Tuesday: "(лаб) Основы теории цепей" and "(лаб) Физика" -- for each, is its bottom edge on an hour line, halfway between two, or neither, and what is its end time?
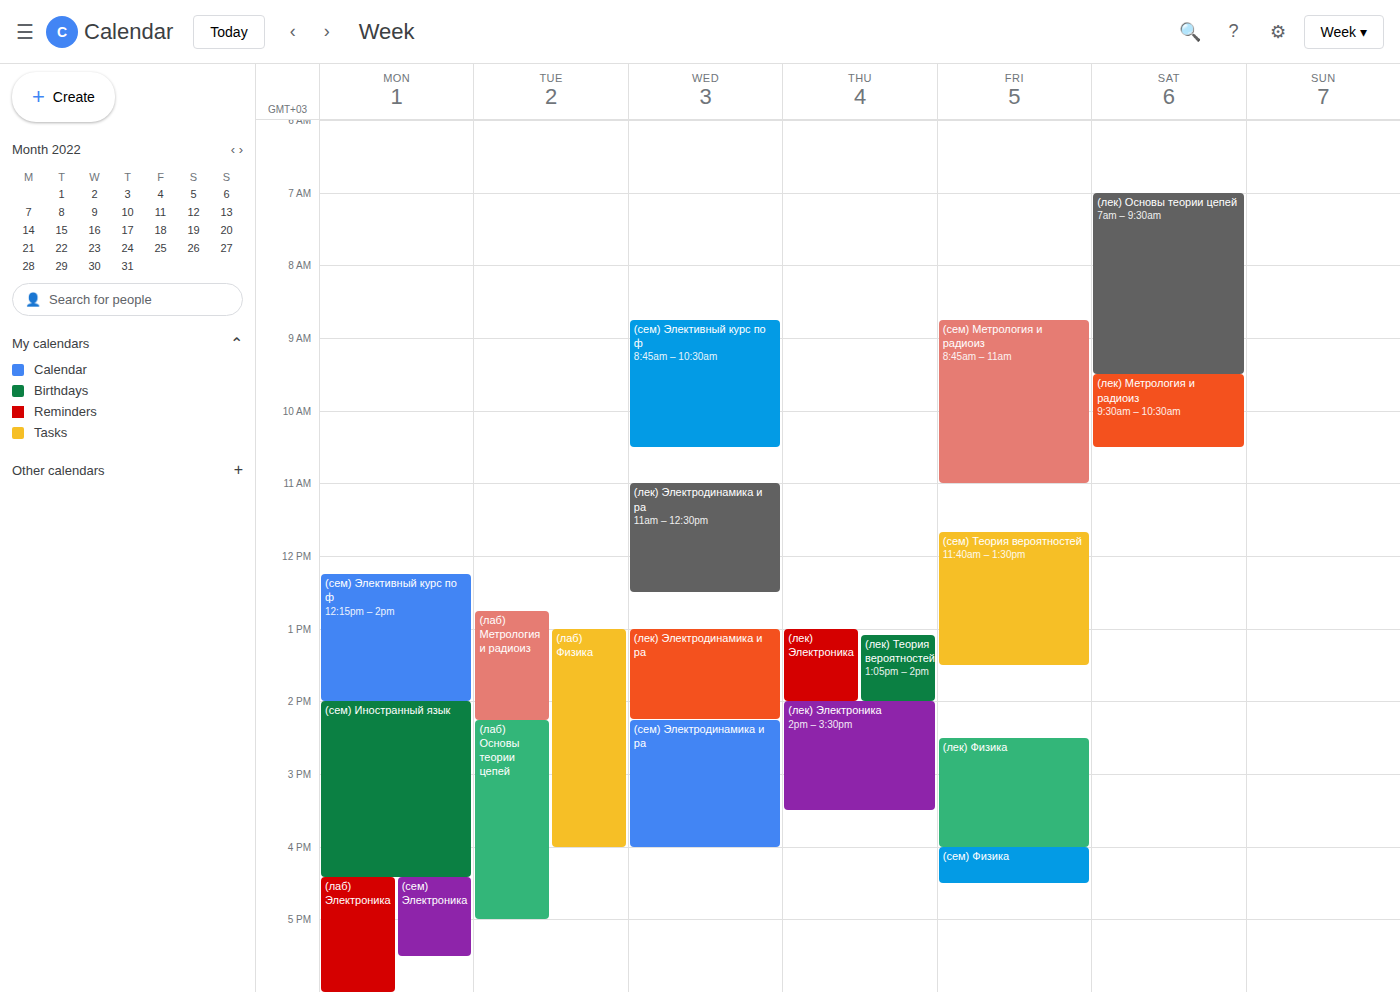
"(лаб) Основы теории цепей": 5:00 PM, exactly on the 5 PM line. "(лаб) Физика": 4:00 PM, exactly on the 4 PM line.